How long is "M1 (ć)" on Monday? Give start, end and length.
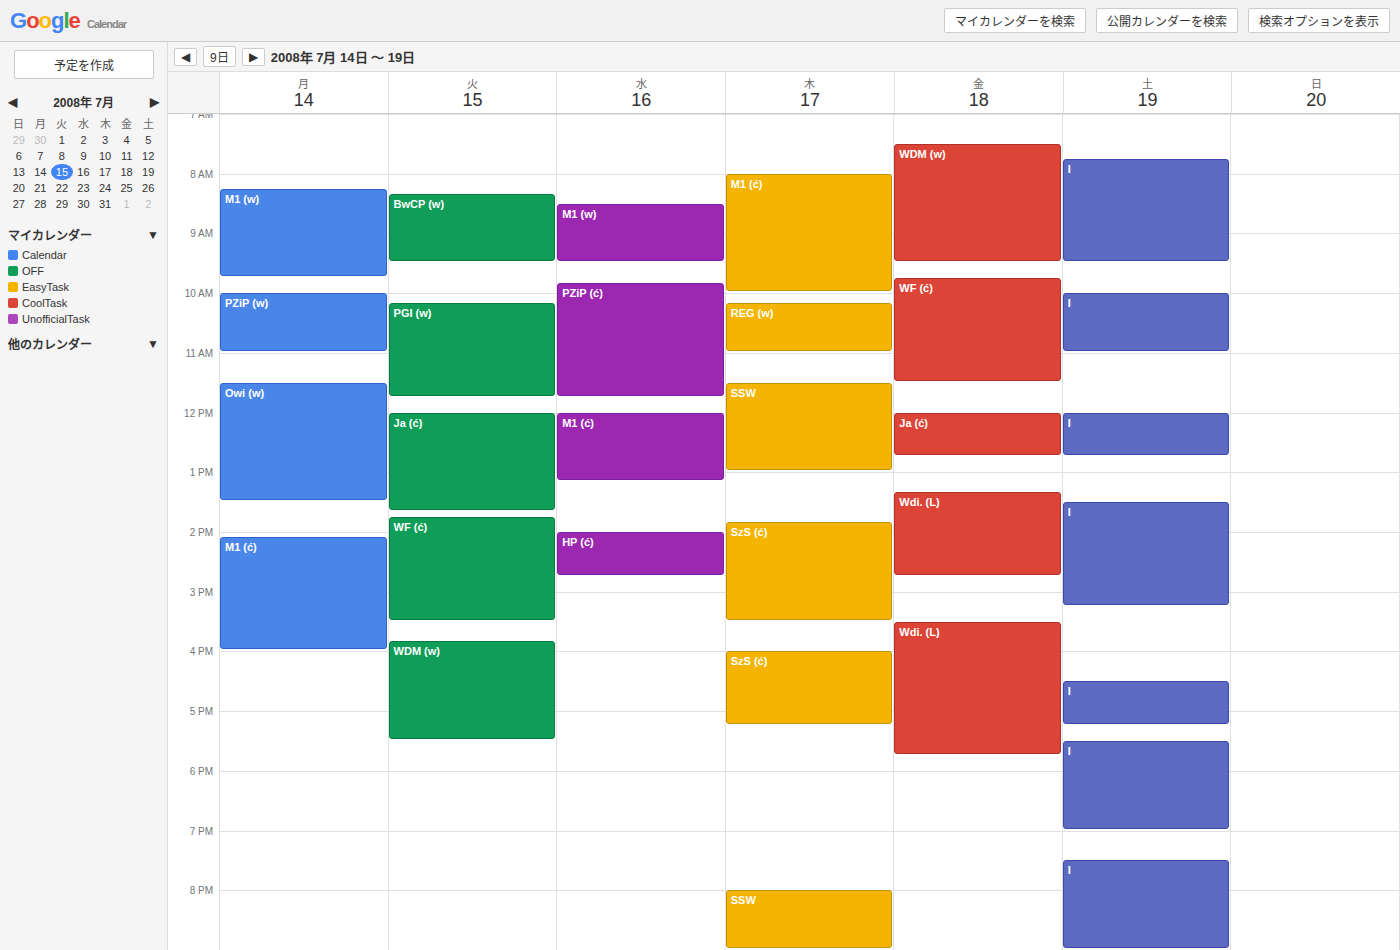
2:05 PM to 4:00 PM, 1 hour 55 minutes